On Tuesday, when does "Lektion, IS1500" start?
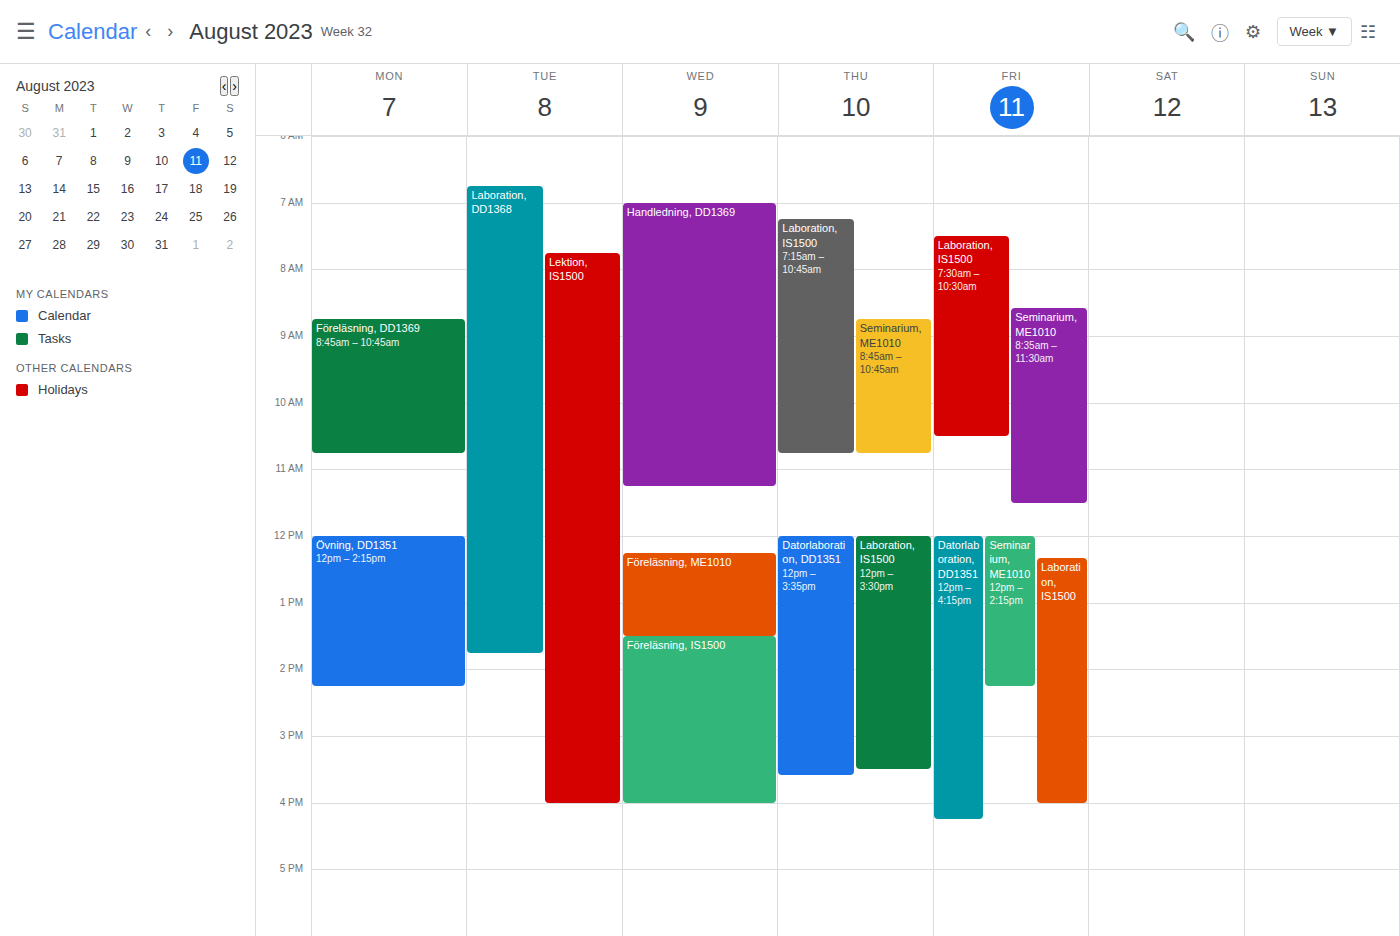
7:45 AM